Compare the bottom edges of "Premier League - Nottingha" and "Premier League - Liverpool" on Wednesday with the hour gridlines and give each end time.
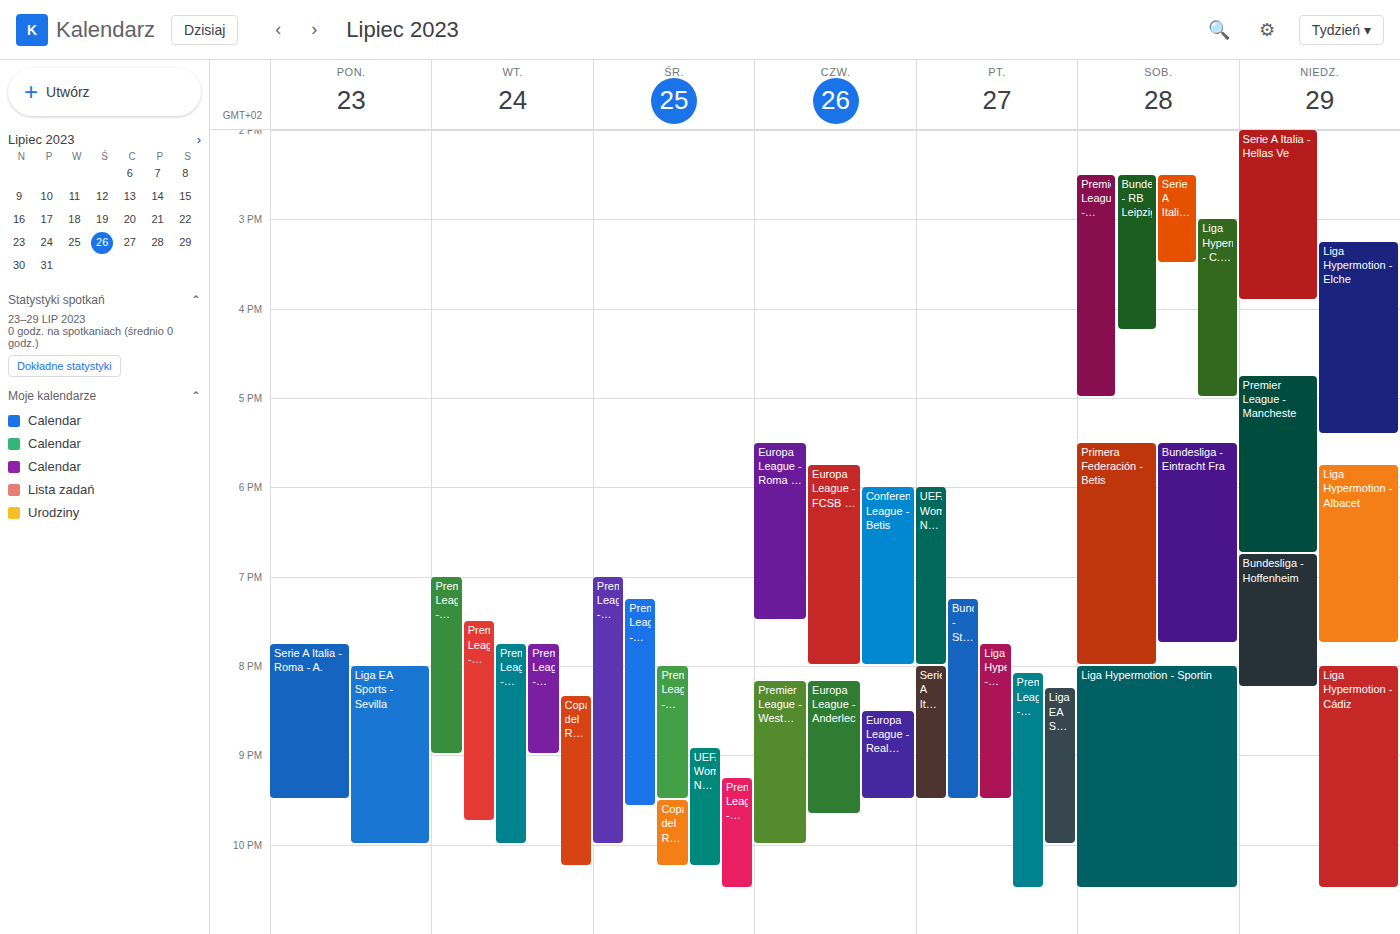
"Premier League - Nottingha": 10:00 PM, exactly on the 10 PM line. "Premier League - Liverpool": 10:30 PM, halfway between the 10 PM and 11 PM lines.